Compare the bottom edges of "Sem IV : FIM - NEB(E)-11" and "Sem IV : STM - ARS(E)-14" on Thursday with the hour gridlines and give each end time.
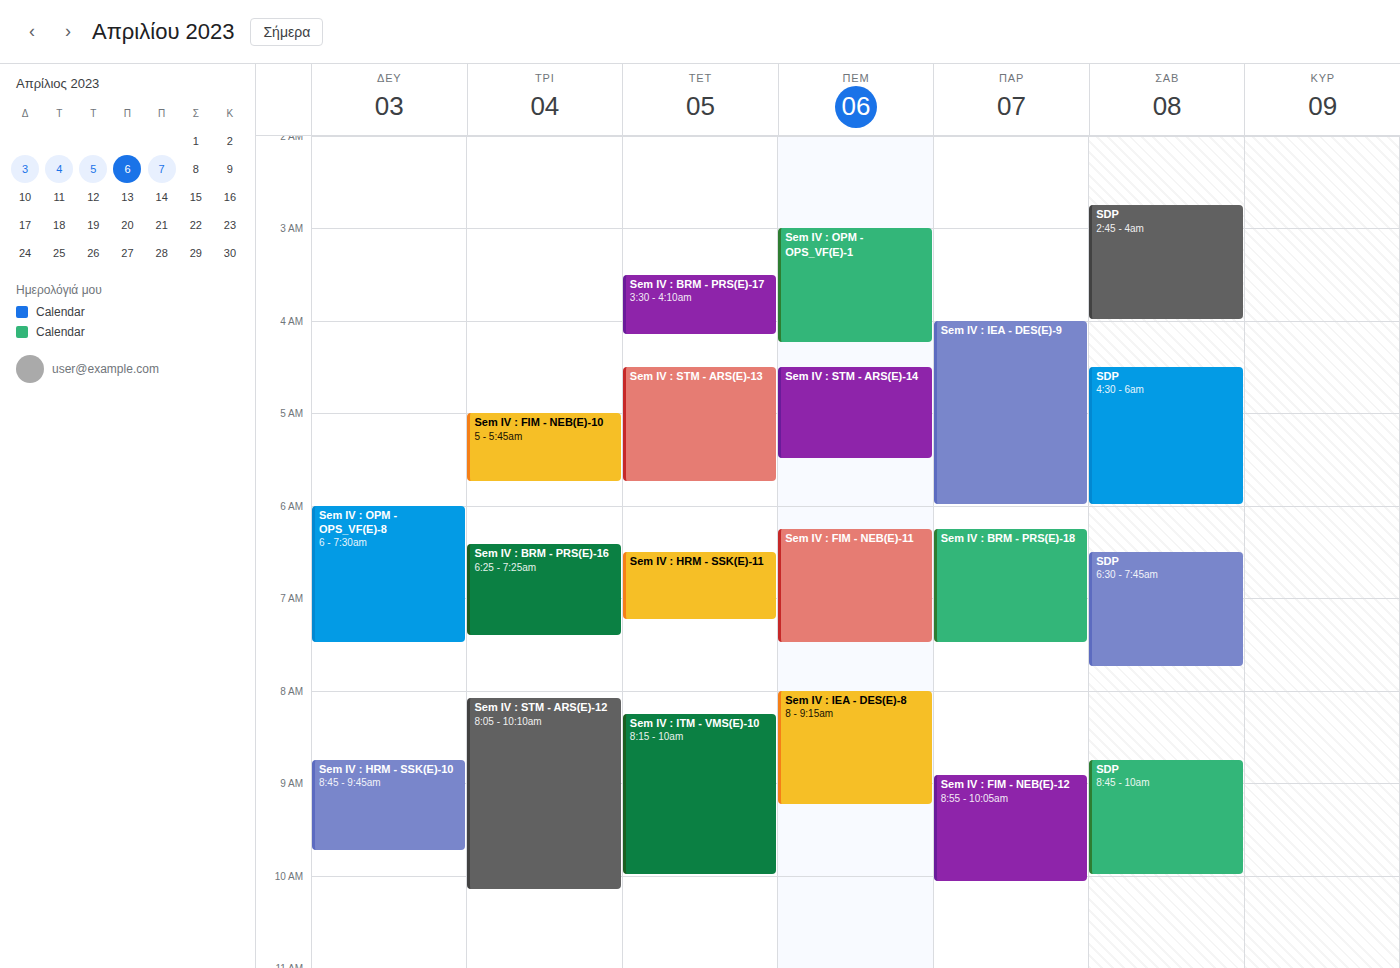
"Sem IV : FIM - NEB(E)-11": 7:30 AM, halfway between the 7 AM and 8 AM lines. "Sem IV : STM - ARS(E)-14": 5:30 AM, halfway between the 5 AM and 6 AM lines.